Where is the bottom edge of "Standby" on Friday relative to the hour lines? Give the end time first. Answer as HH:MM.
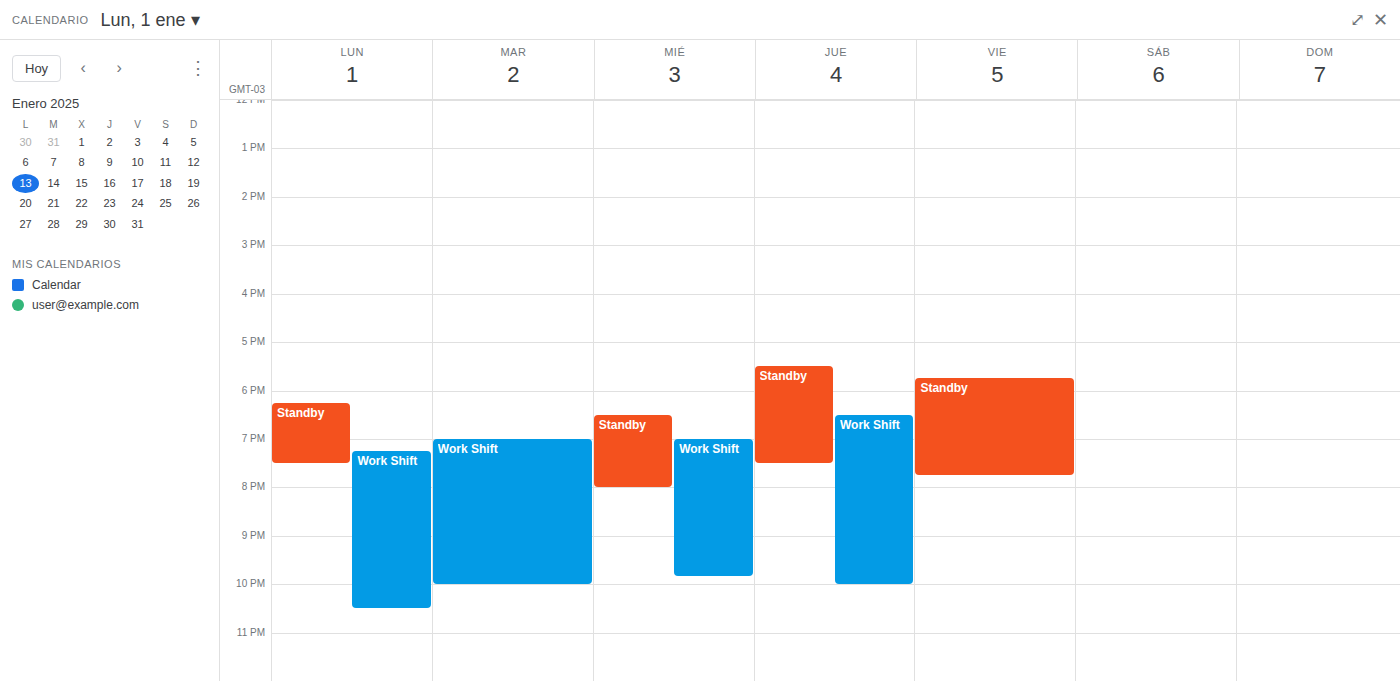
19:45 -- neither: three quarters of the way from the 19:00 line to the 20:00 line.